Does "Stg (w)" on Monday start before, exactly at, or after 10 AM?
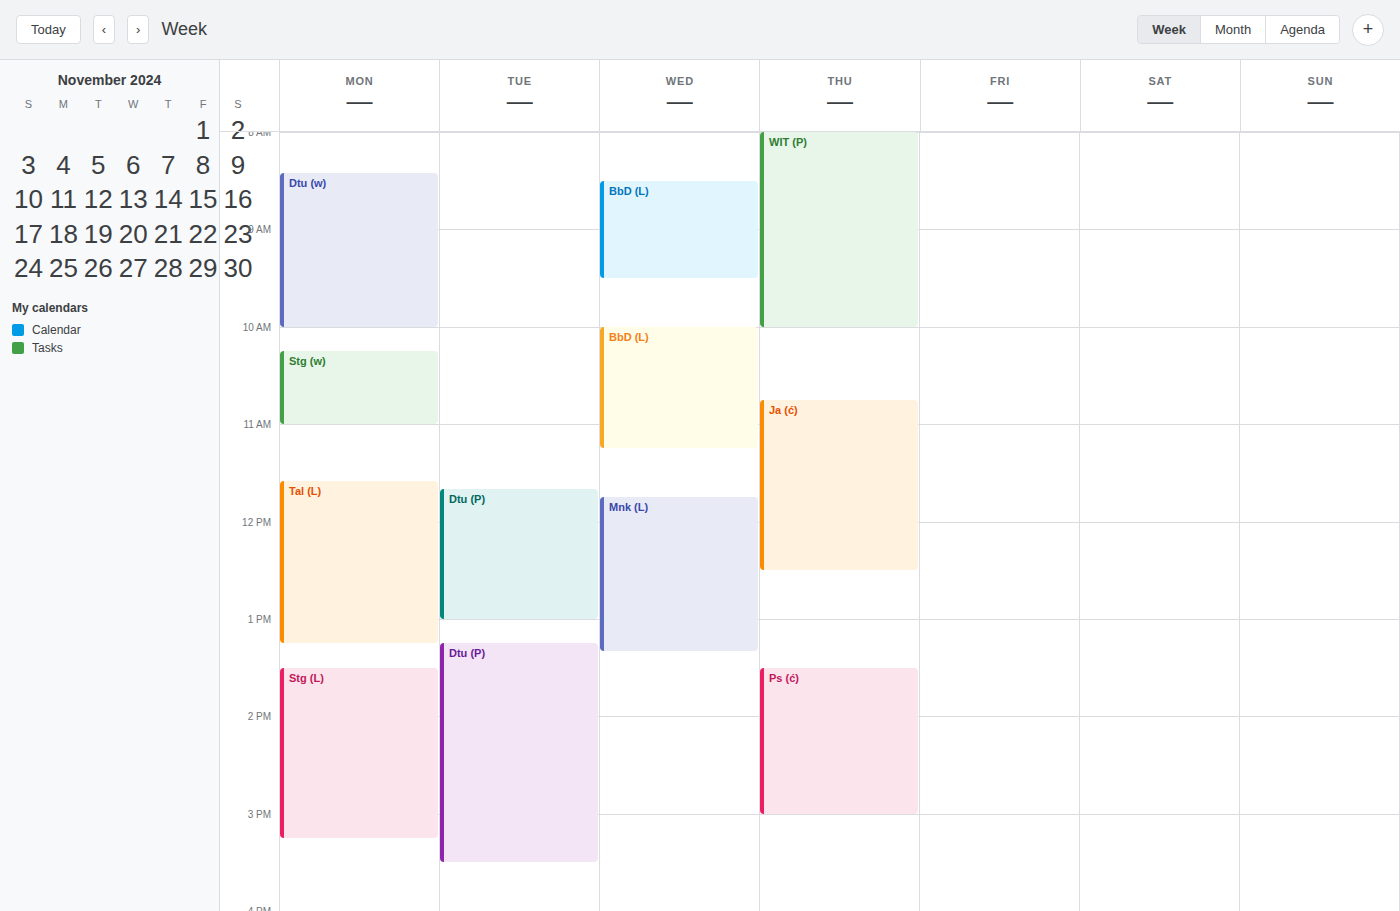
10:15 AM -- after 10 AM, 15 minutes below the 10 AM line.